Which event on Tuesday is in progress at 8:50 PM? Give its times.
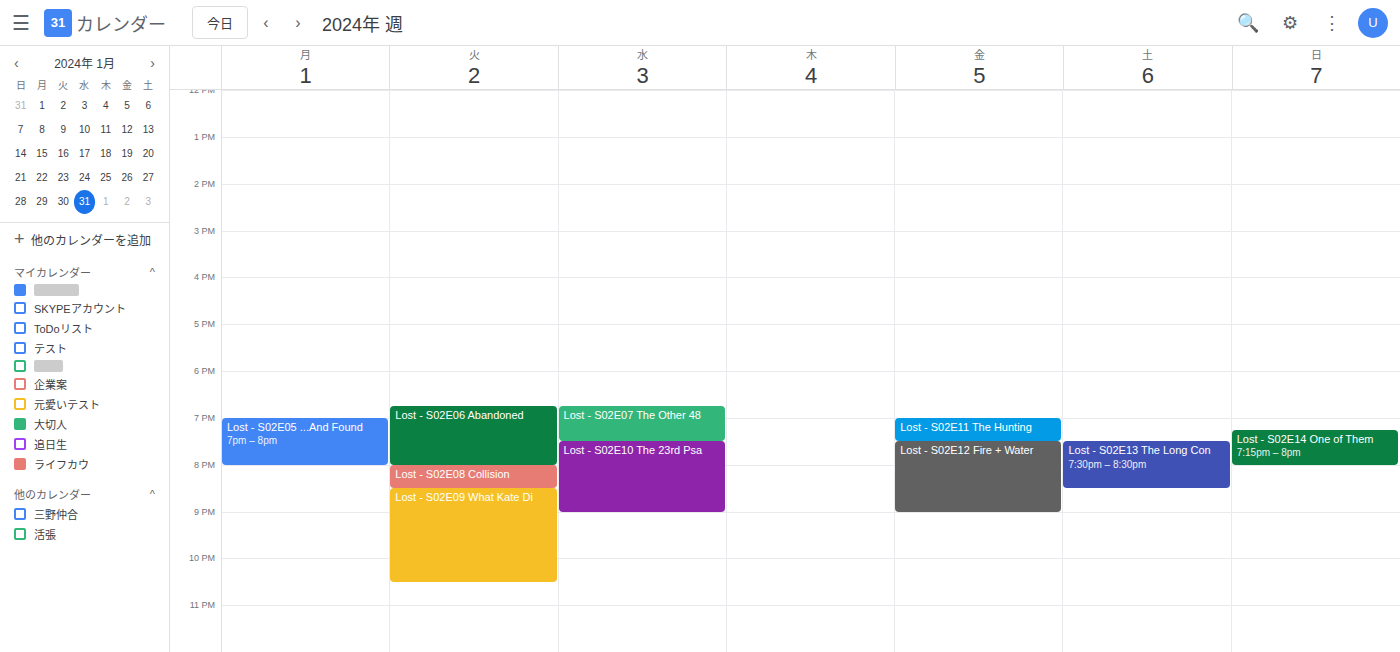
"Lost - S02E09 What Kate Di", 8:30 PM to 10:30 PM